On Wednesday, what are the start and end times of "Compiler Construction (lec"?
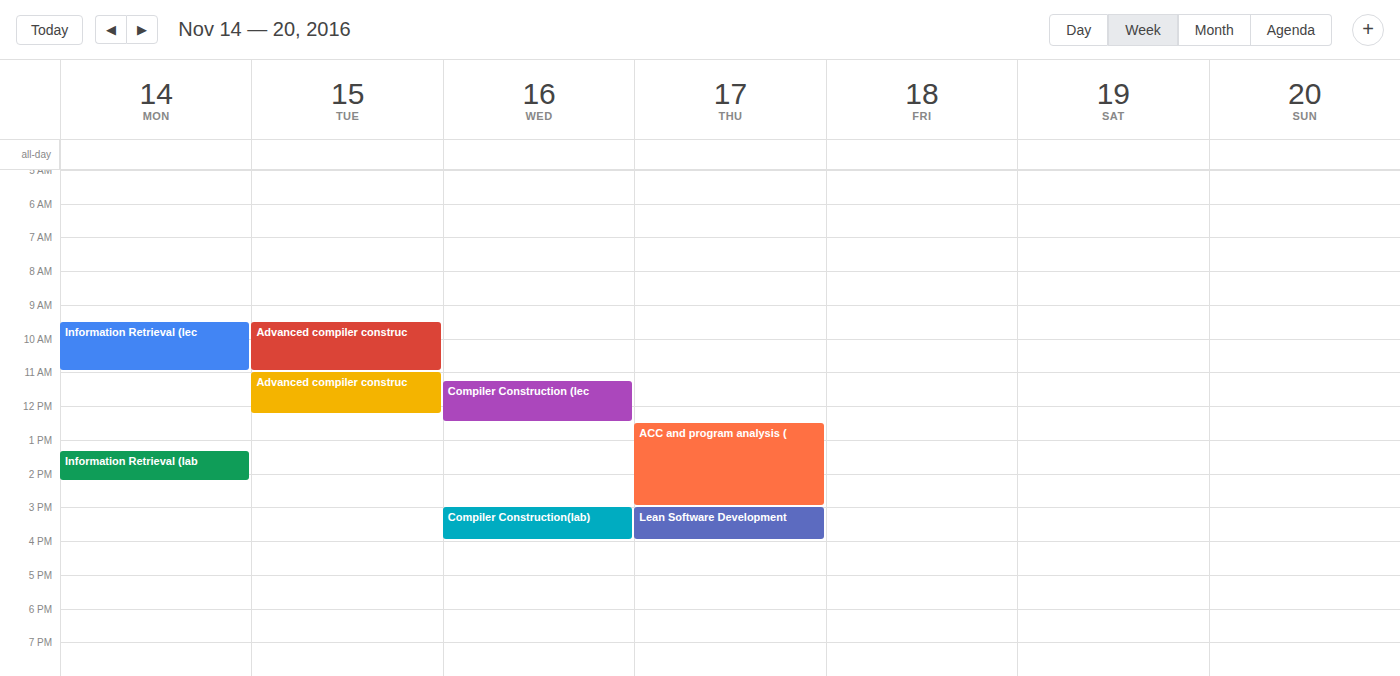
11:15 AM to 12:30 PM